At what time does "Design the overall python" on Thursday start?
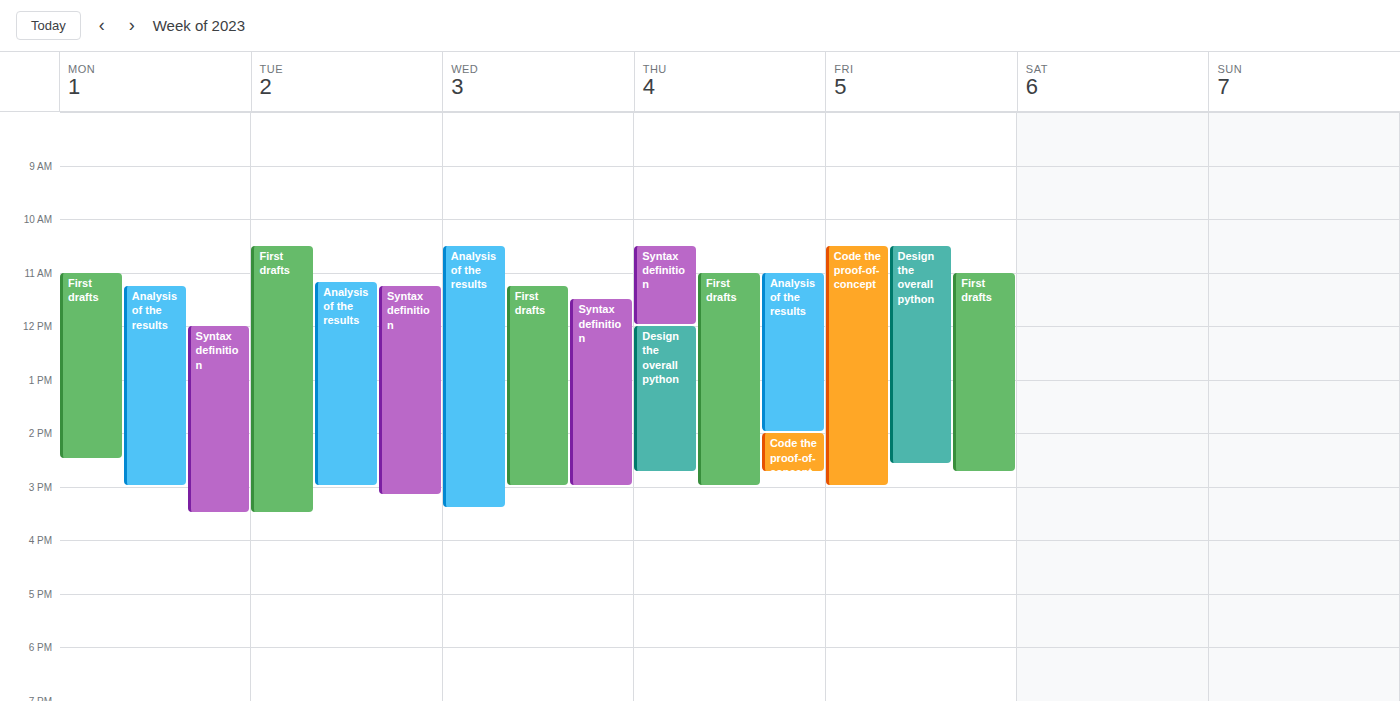
12:00 PM